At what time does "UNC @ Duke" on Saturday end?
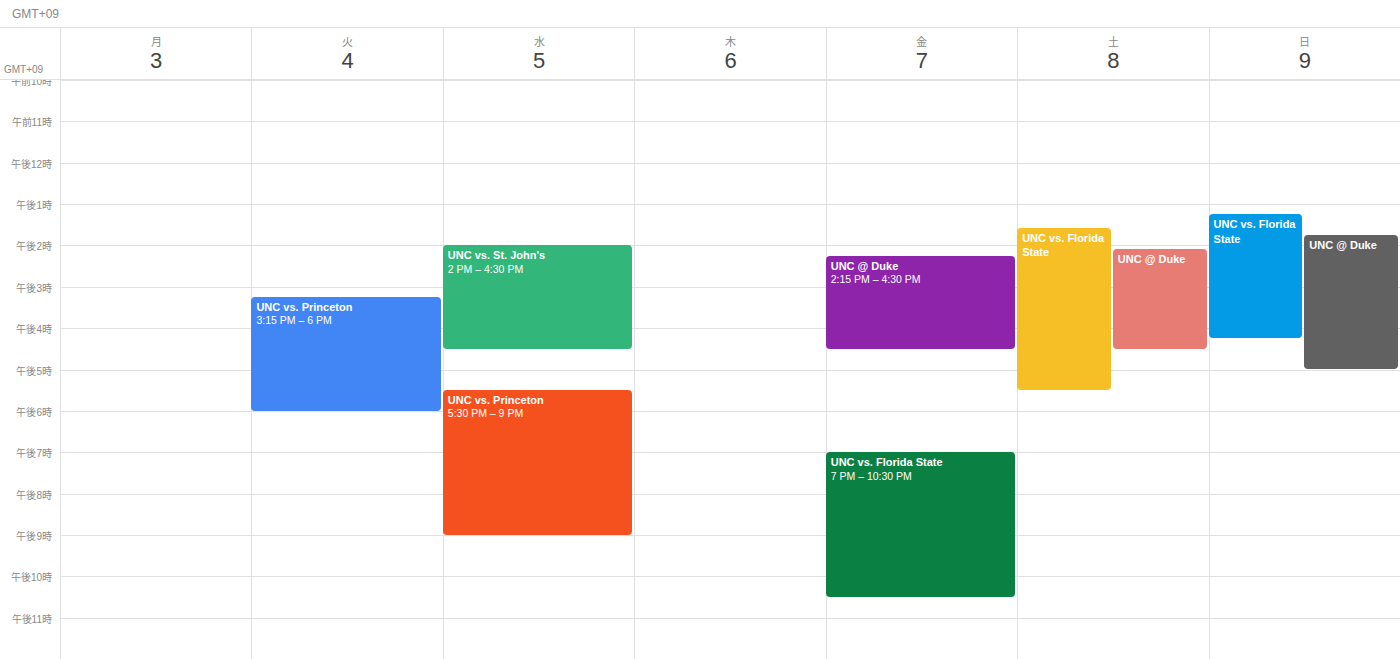
4:30 PM